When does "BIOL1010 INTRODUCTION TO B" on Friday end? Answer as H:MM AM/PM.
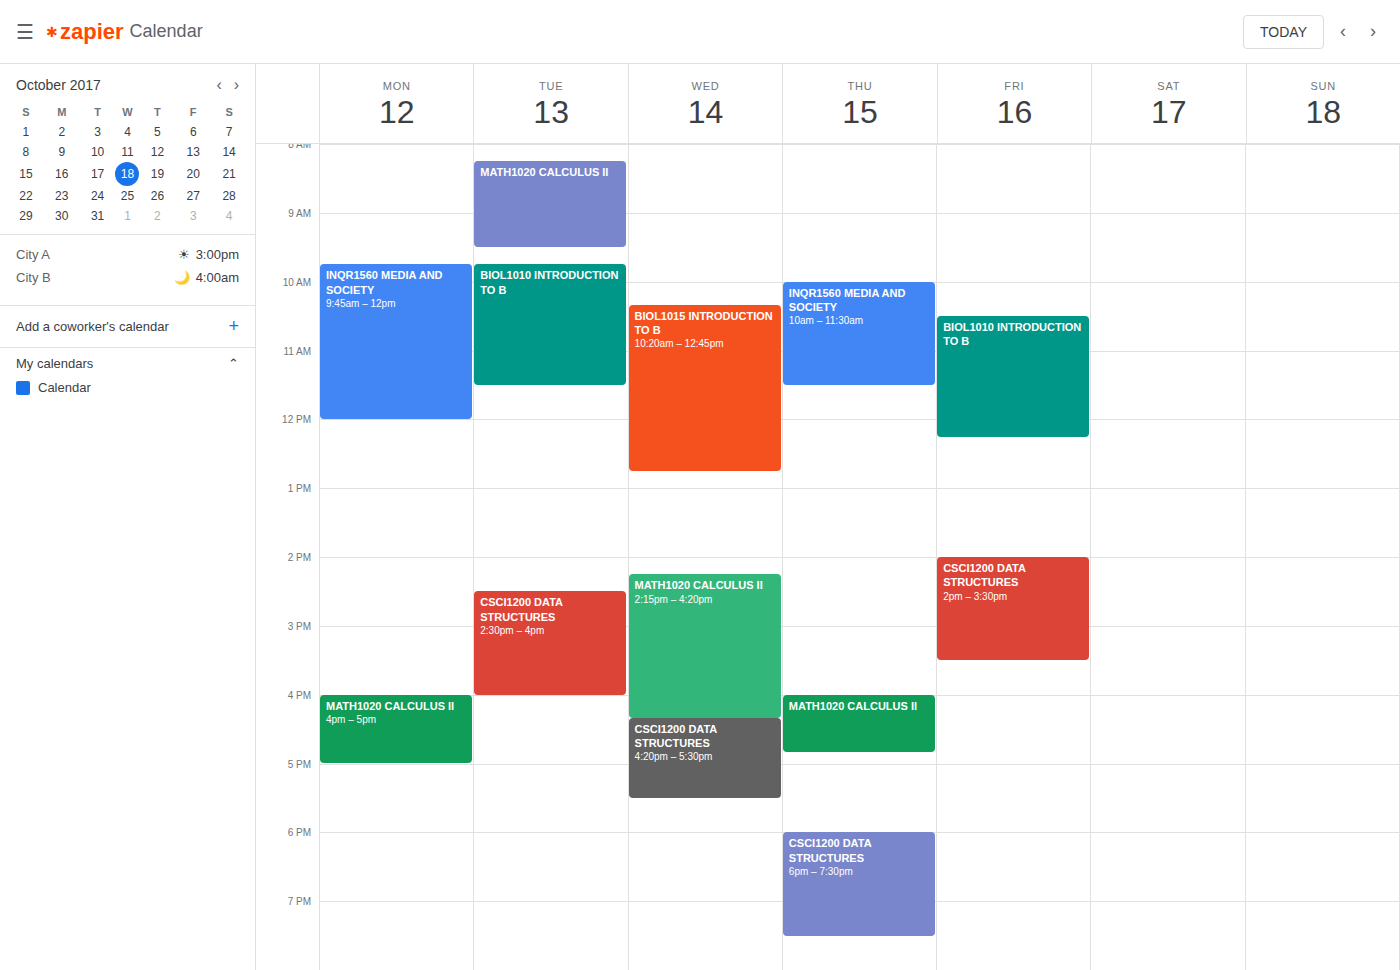
12:15 PM